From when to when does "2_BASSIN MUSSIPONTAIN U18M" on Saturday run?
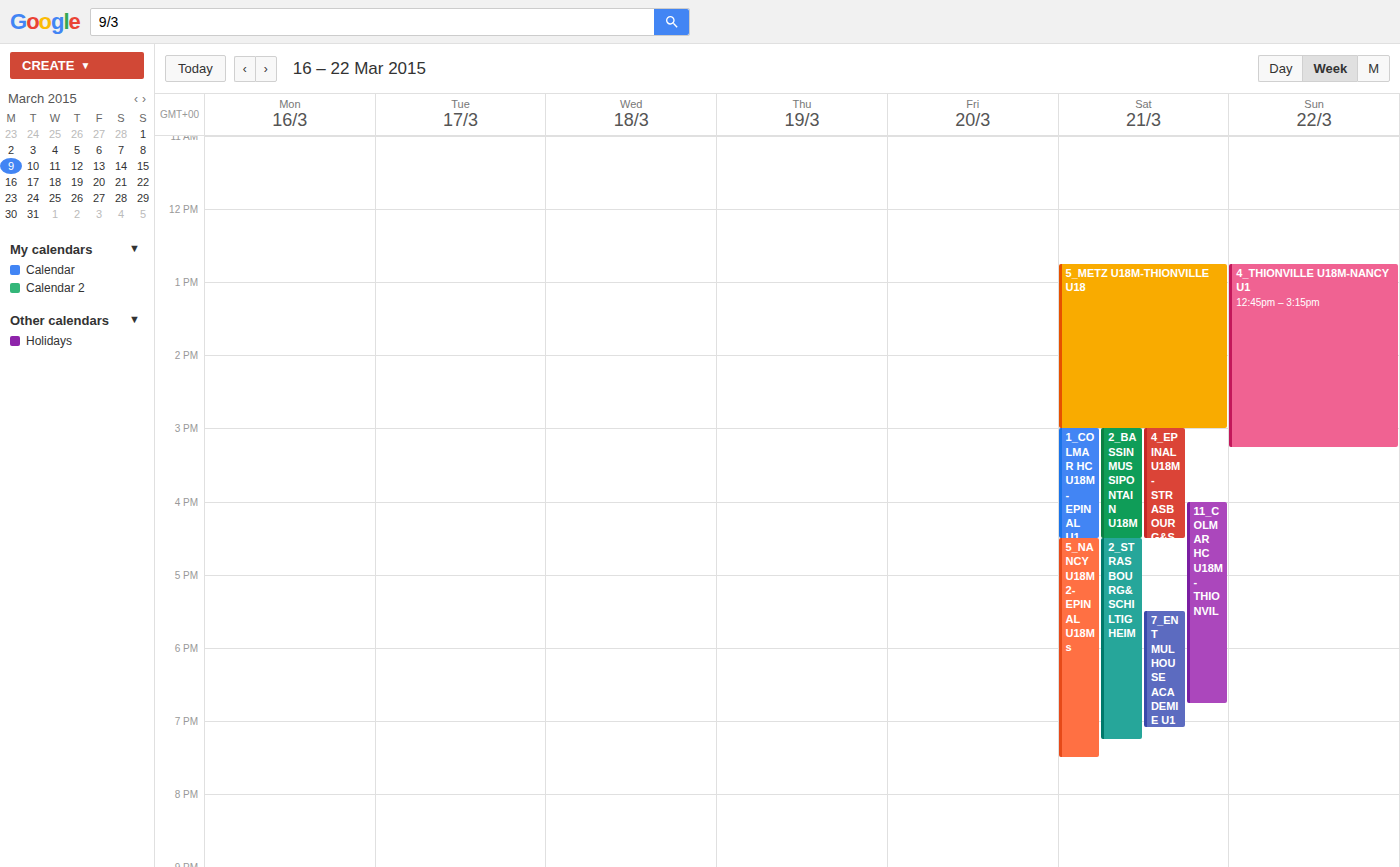
3:00 PM to 4:30 PM